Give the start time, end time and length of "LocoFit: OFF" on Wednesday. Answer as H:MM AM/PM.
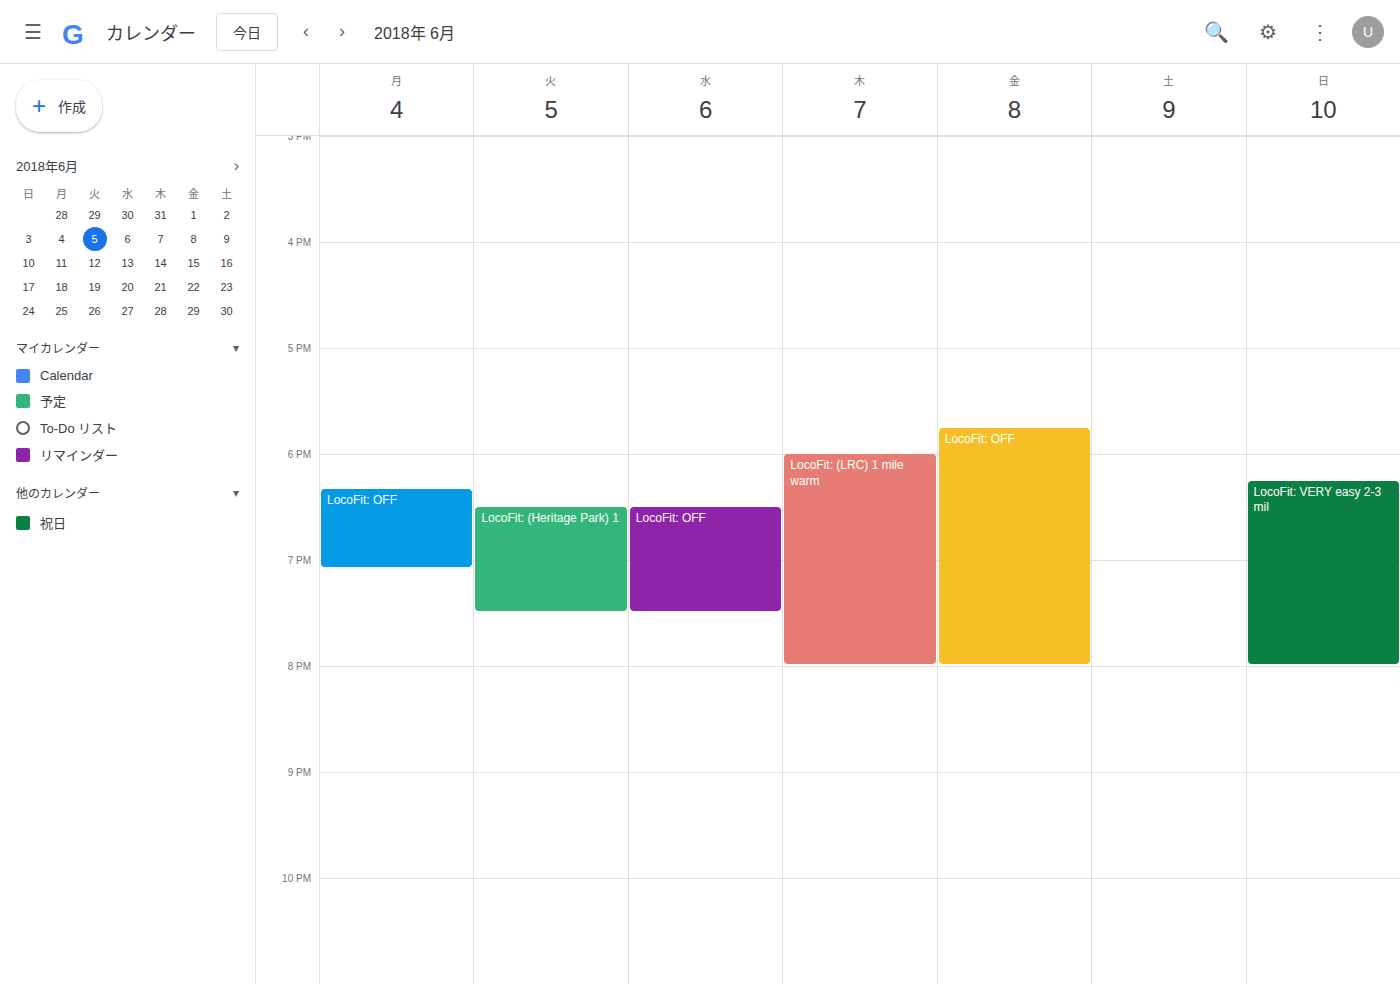
6:30 PM to 7:30 PM, 1 hour